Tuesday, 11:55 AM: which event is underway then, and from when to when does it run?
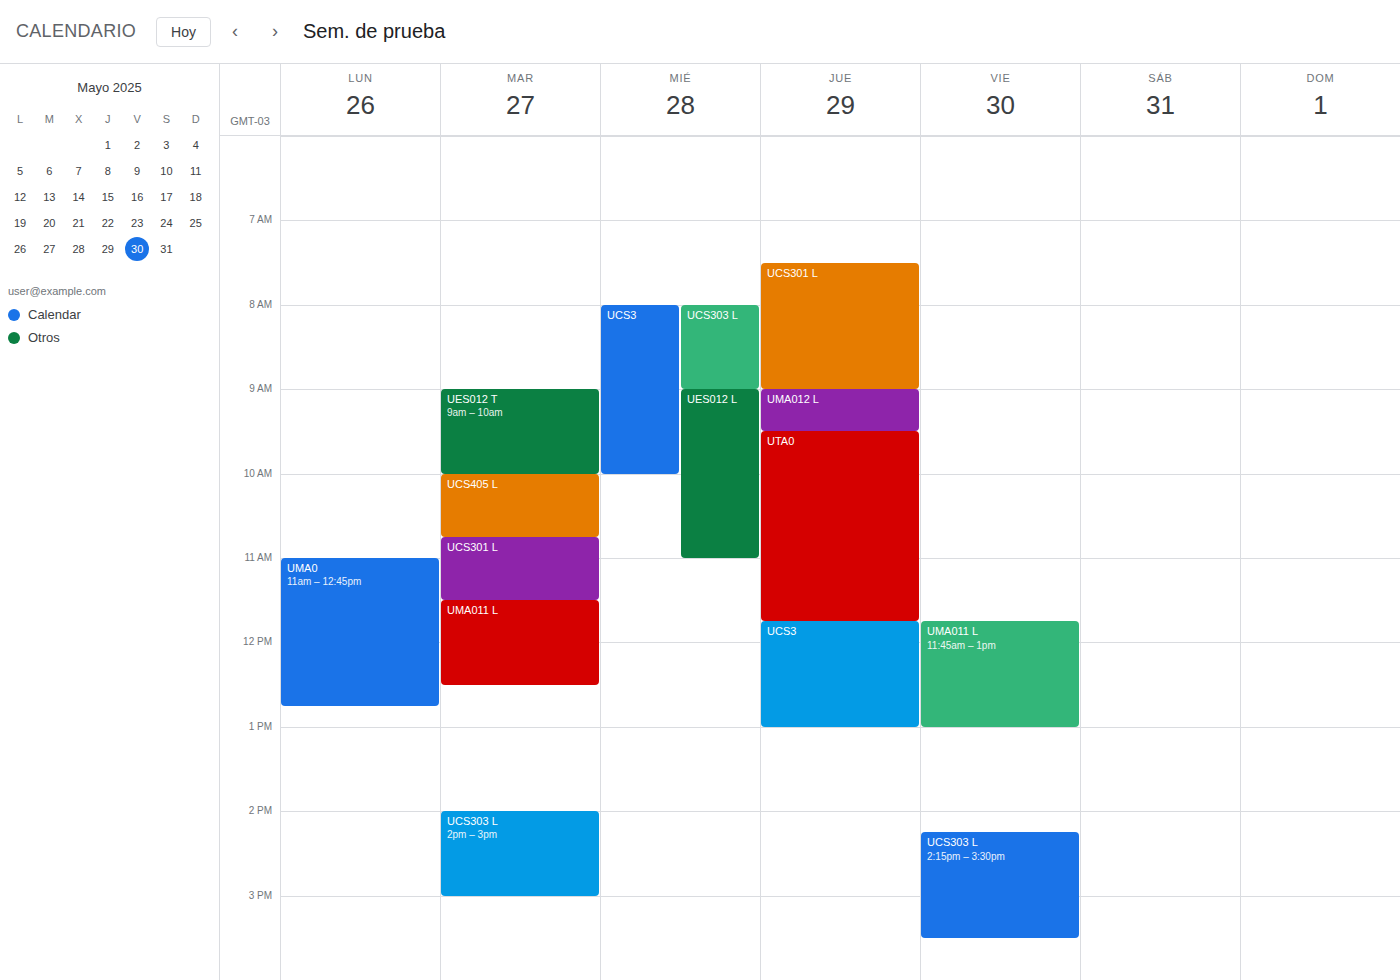
"UMA011 L", 11:30 AM to 12:30 PM